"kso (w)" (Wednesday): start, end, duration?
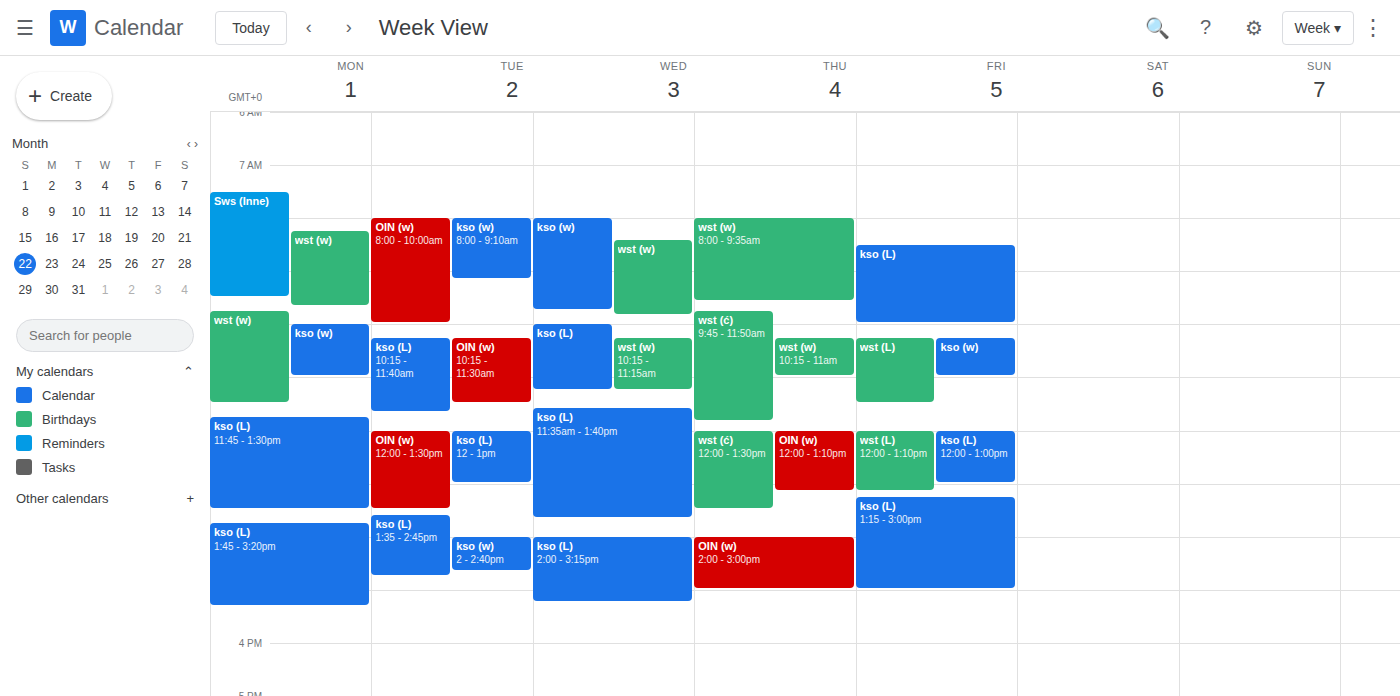
8:00 AM to 9:45 AM, 1 hour 45 minutes